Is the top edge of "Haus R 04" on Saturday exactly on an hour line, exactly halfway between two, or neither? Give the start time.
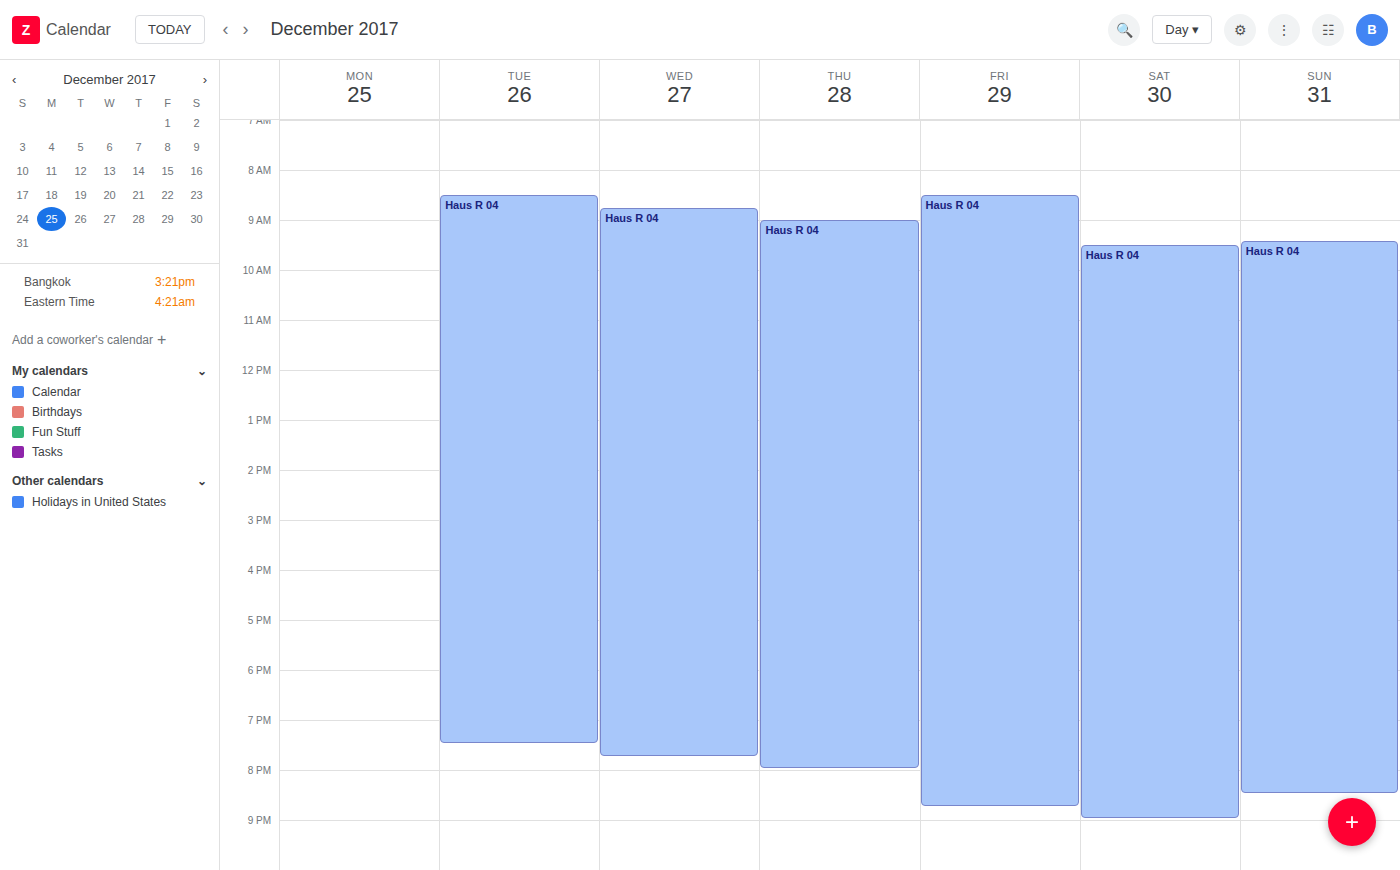
9:30 AM -- halfway between the 9 AM and 10 AM lines.